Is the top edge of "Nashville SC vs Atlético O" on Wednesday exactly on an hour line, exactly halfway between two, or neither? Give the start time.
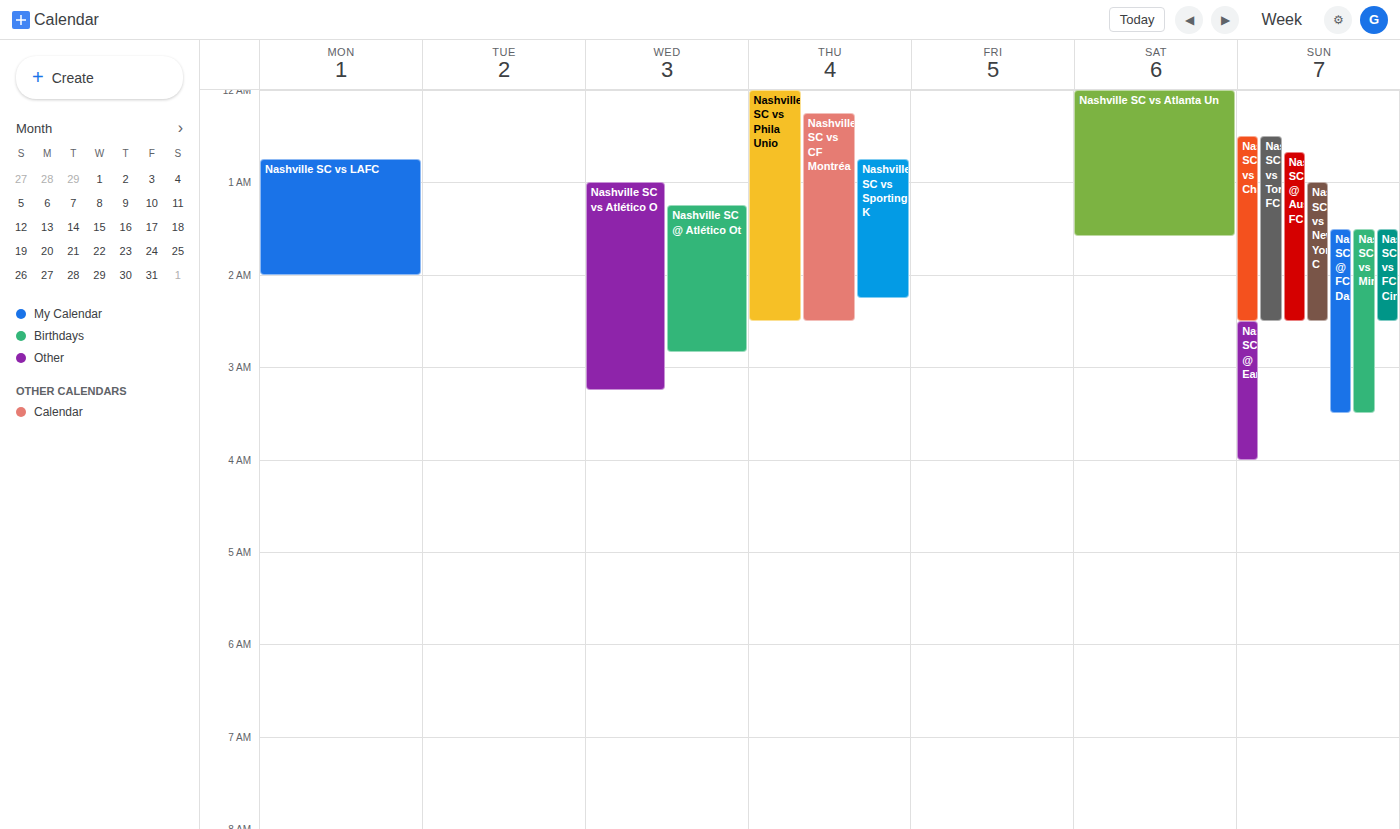
1:00 AM -- exactly on the 1 AM line.